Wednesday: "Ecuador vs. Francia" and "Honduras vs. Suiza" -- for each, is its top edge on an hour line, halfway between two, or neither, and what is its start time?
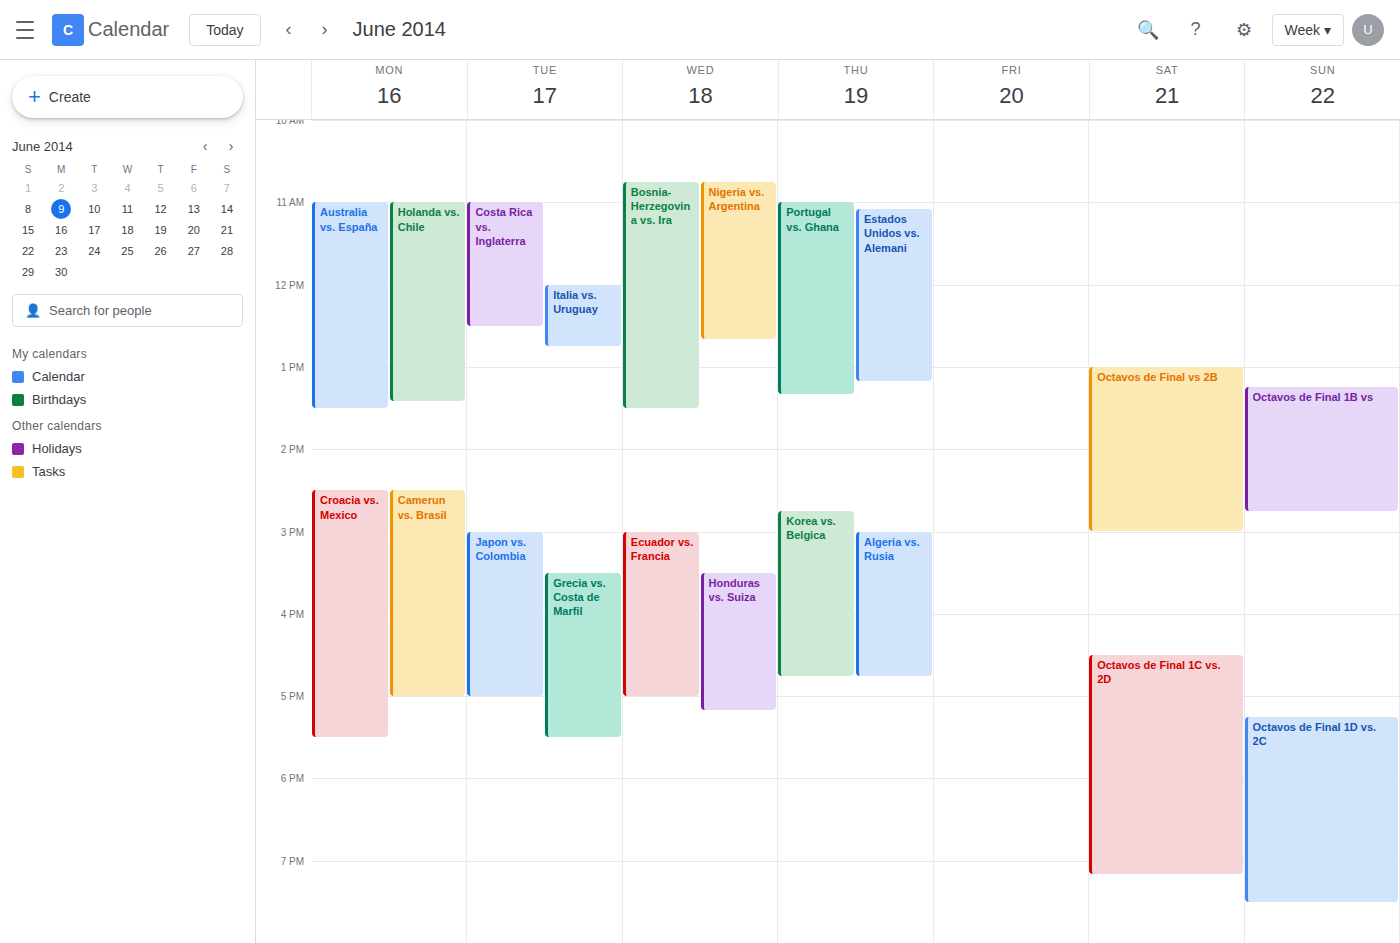
"Ecuador vs. Francia": 15:00, exactly on the 15:00 line. "Honduras vs. Suiza": 15:30, halfway between the 15:00 and 16:00 lines.